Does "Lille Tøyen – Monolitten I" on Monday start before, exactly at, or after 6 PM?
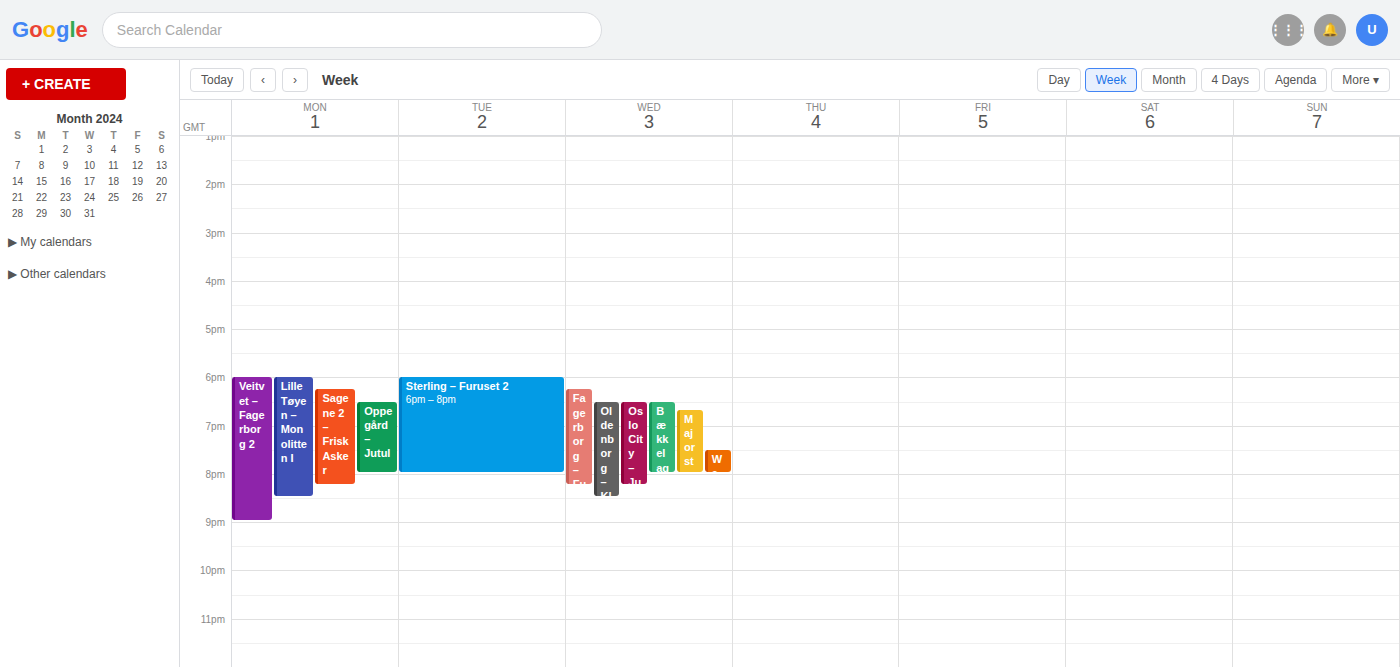
6:00 PM -- exactly at 6 PM, on the 6 PM line.